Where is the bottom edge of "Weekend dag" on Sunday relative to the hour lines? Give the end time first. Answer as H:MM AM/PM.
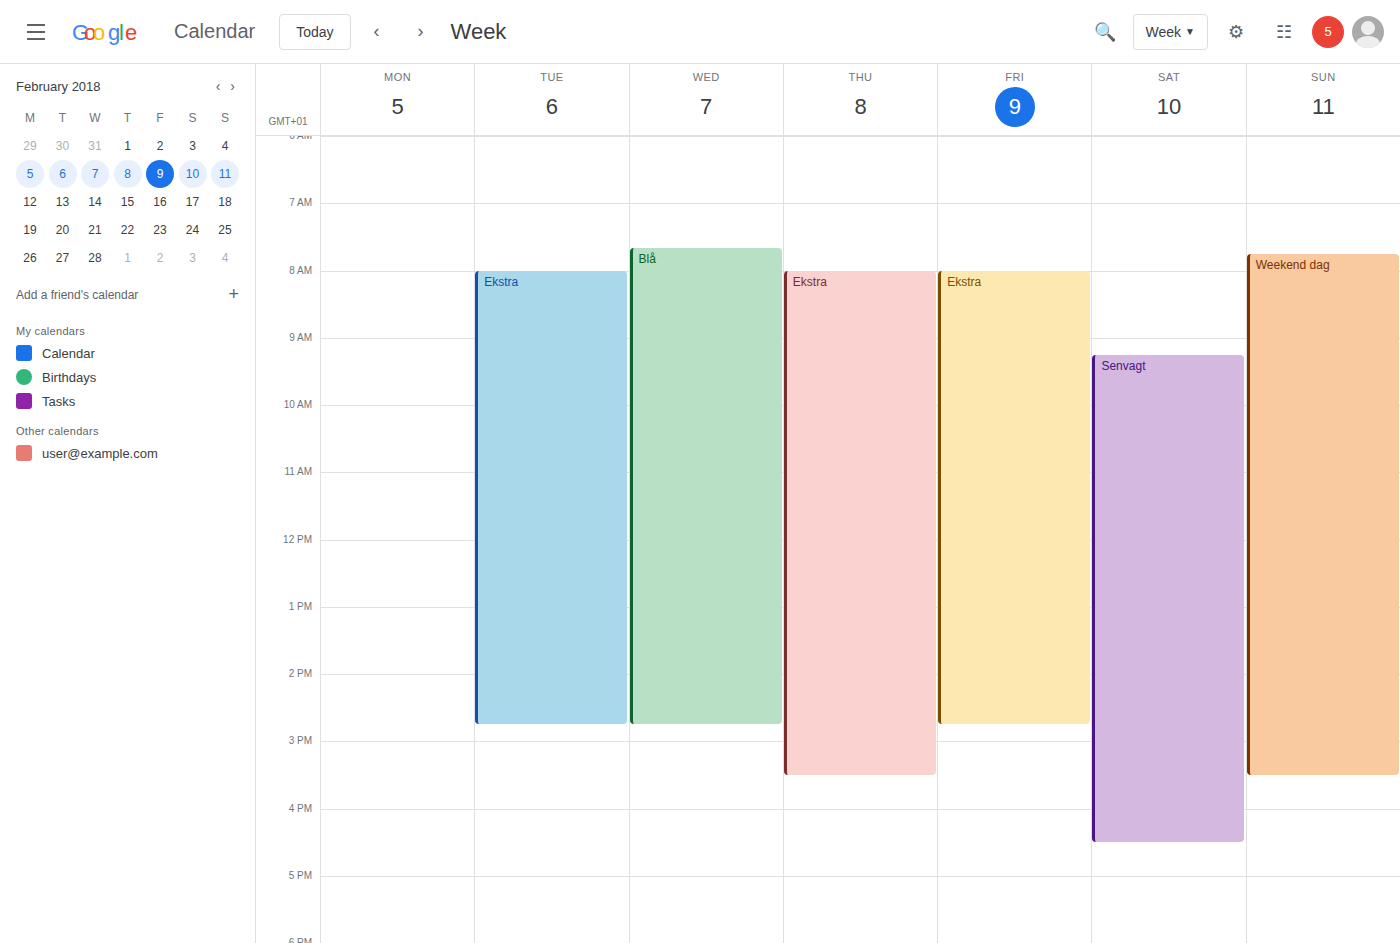
3:30 PM -- halfway between the 3 PM and 4 PM lines.